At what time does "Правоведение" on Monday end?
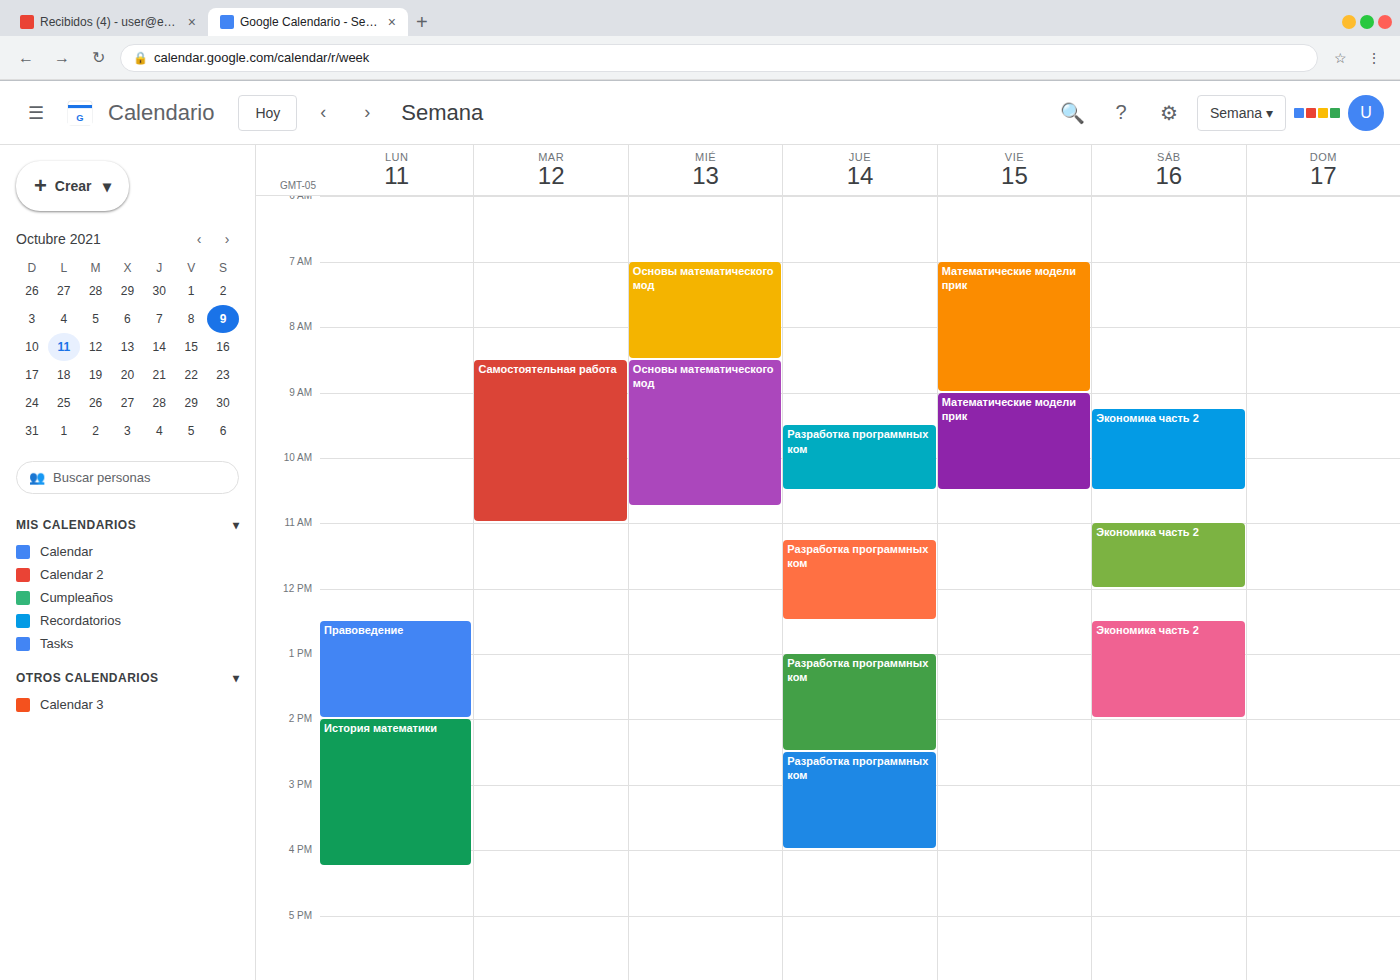
2:00 PM